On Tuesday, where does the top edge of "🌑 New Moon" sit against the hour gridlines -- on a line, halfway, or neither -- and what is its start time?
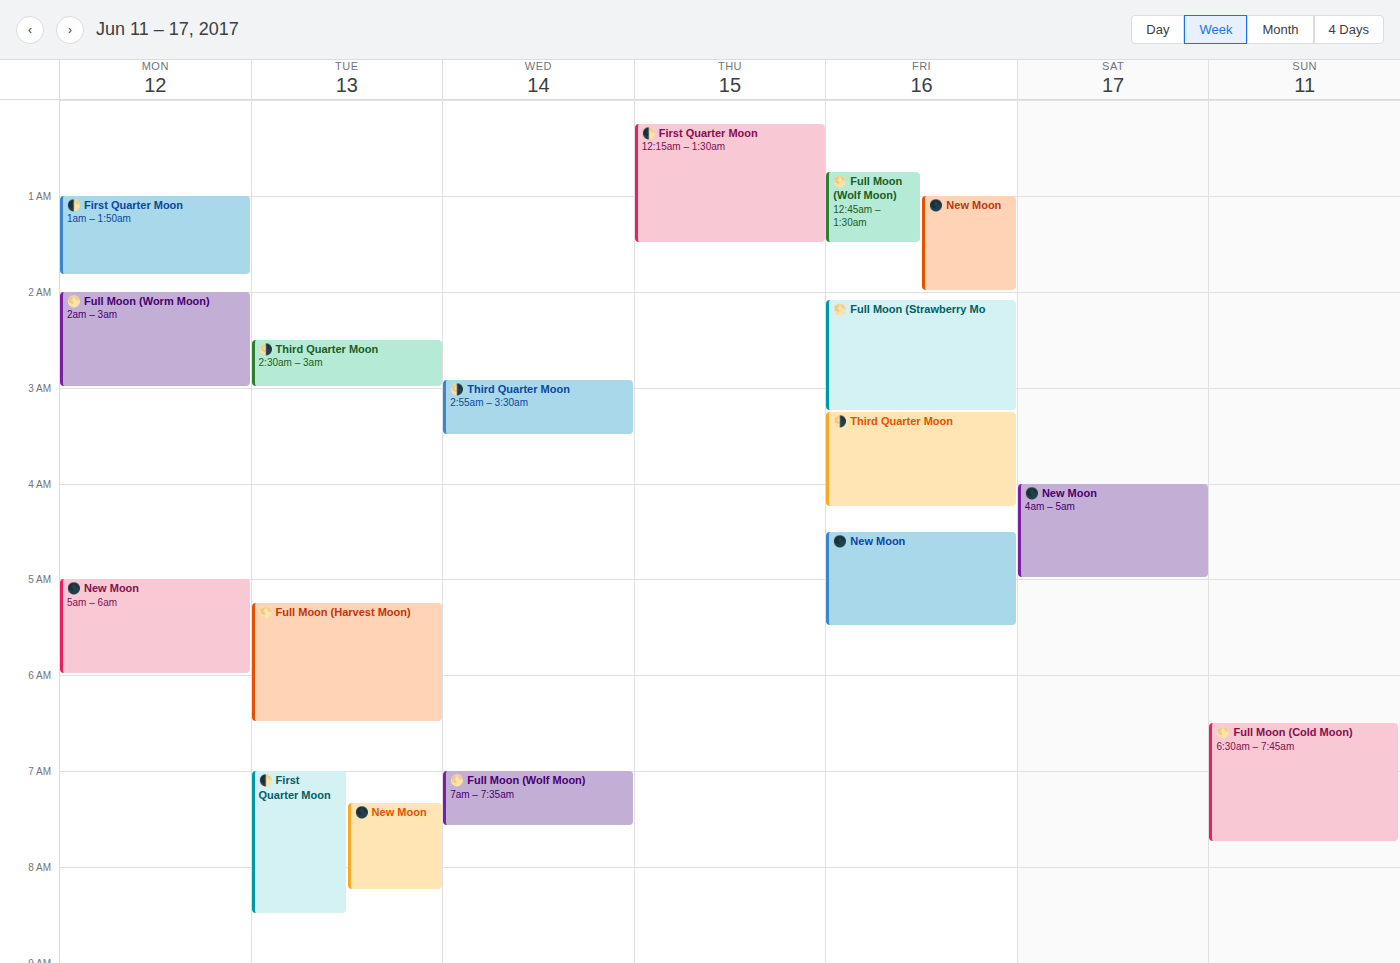
7:20 AM -- neither: 20 minutes below the 7 AM line and 40 minutes above the 8 AM line.